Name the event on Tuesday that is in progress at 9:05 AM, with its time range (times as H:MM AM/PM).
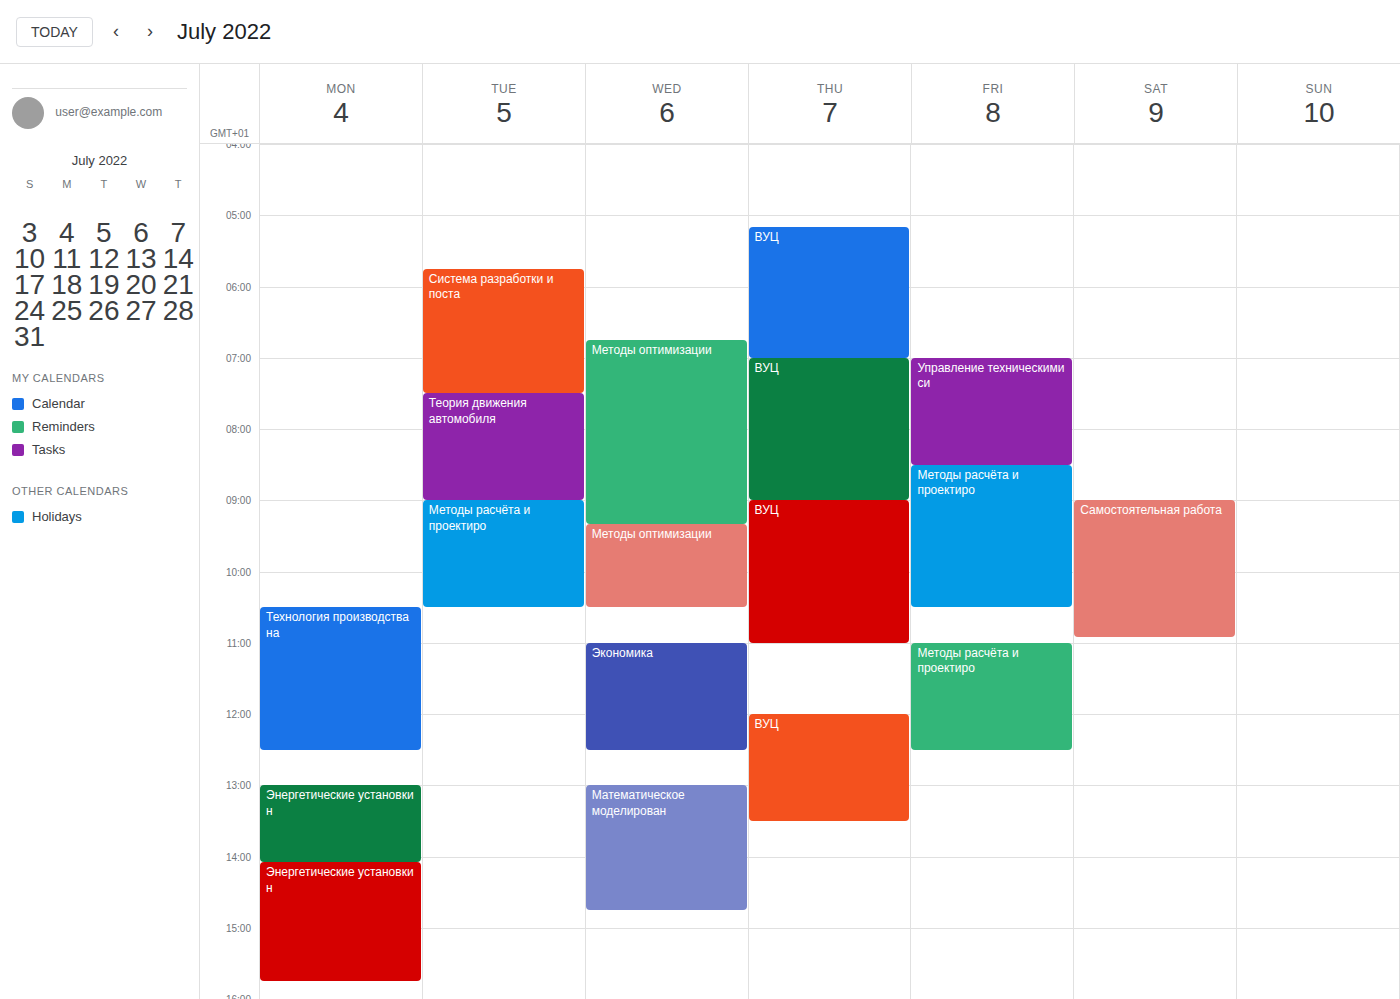
"Методы расчёта и проектиро", 9:00 AM to 10:30 AM